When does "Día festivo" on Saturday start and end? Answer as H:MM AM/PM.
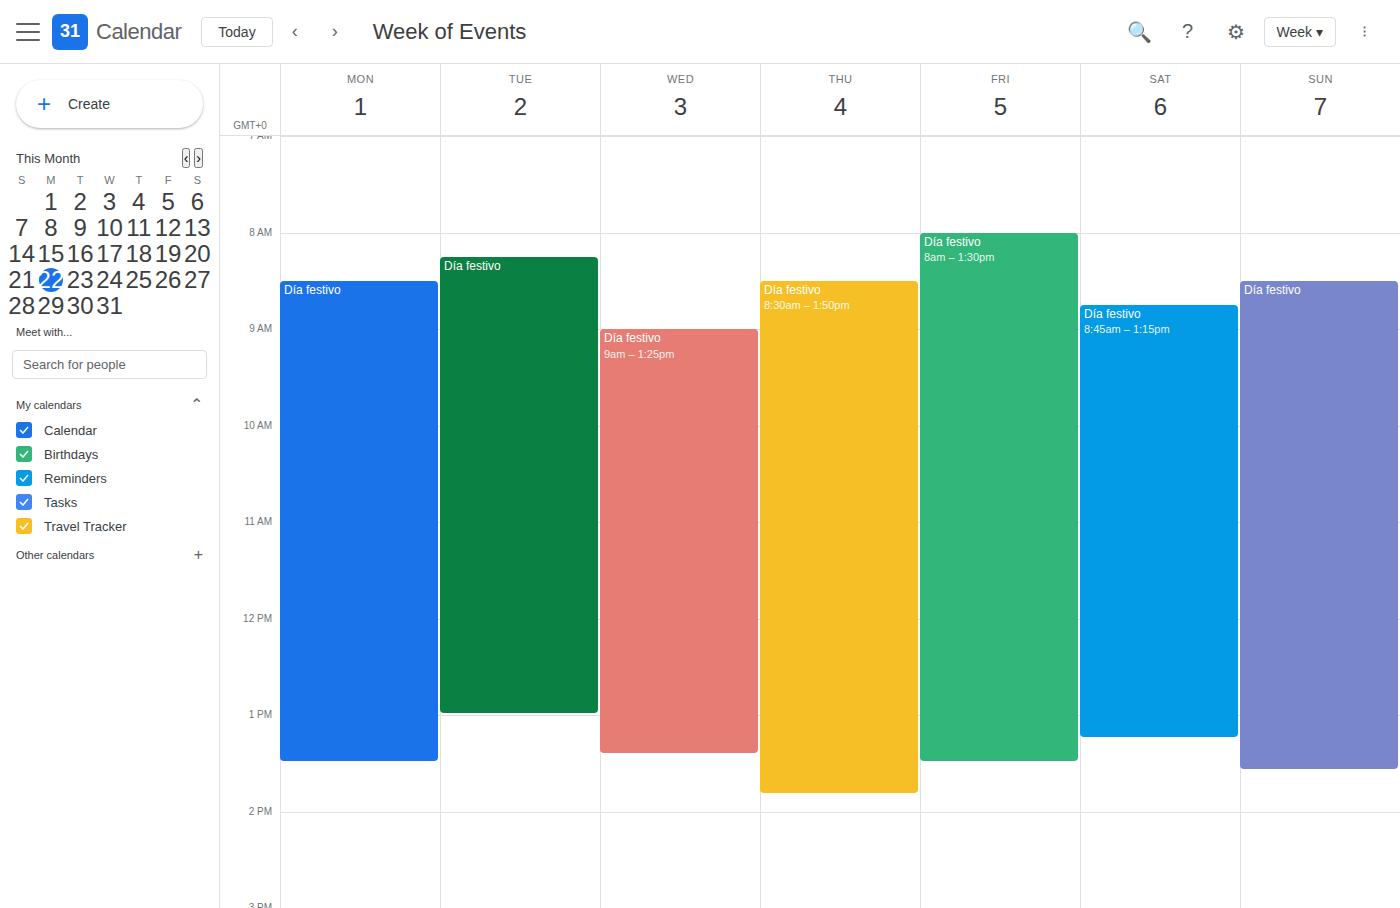
8:45 AM to 1:15 PM